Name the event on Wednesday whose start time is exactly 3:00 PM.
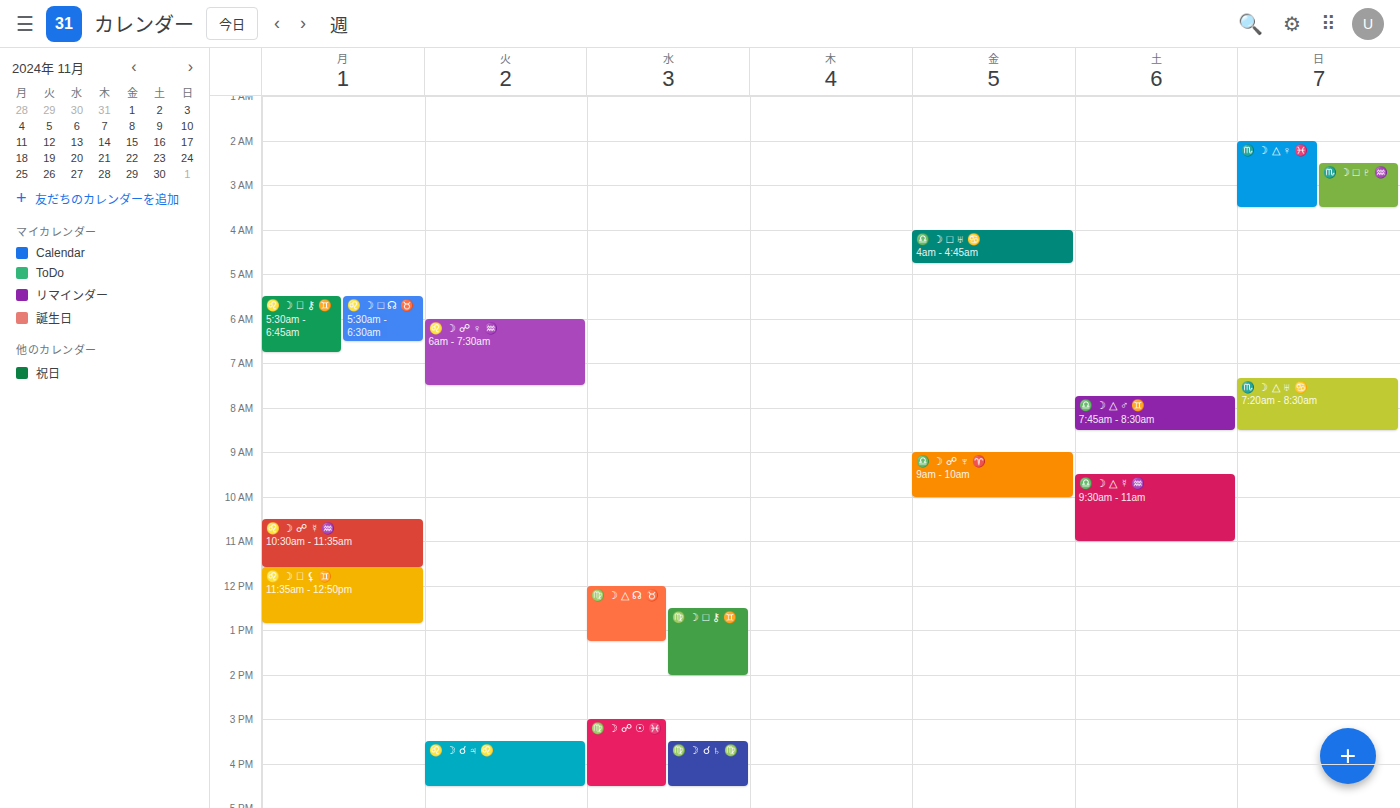
"♍️ ☽ ☍ ☉ ♓️"